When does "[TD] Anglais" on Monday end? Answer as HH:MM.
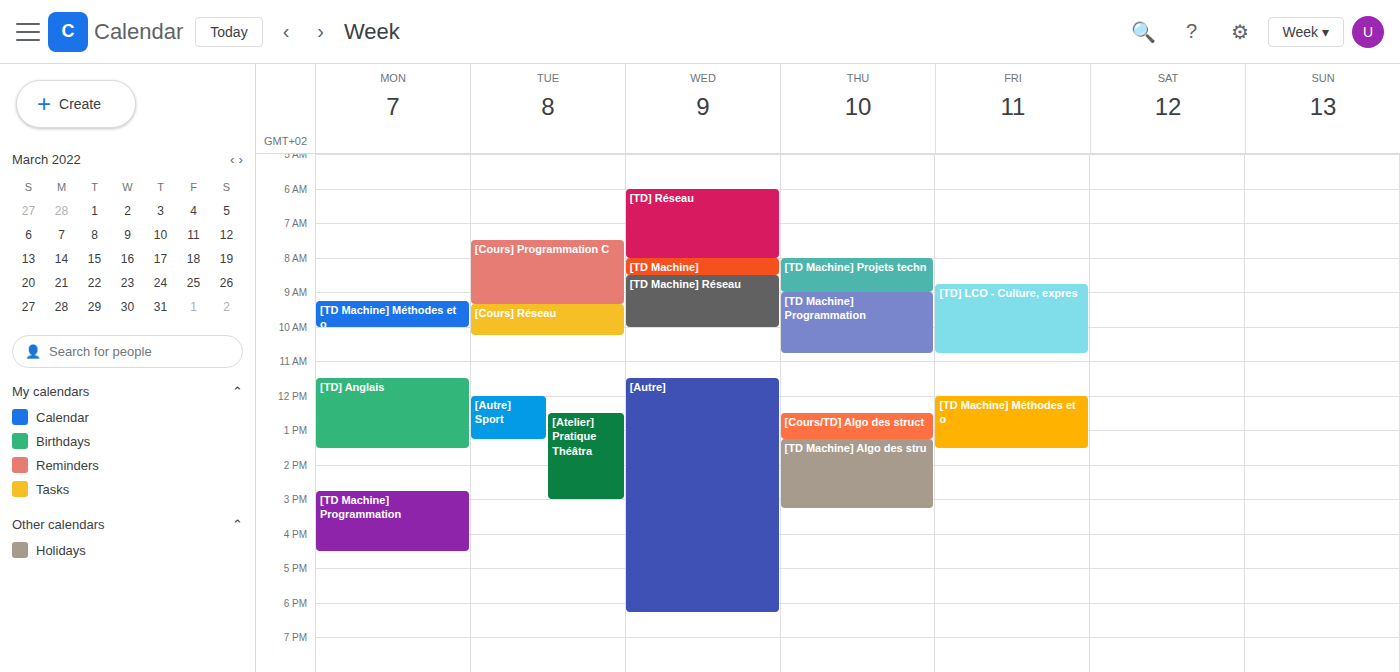
13:30